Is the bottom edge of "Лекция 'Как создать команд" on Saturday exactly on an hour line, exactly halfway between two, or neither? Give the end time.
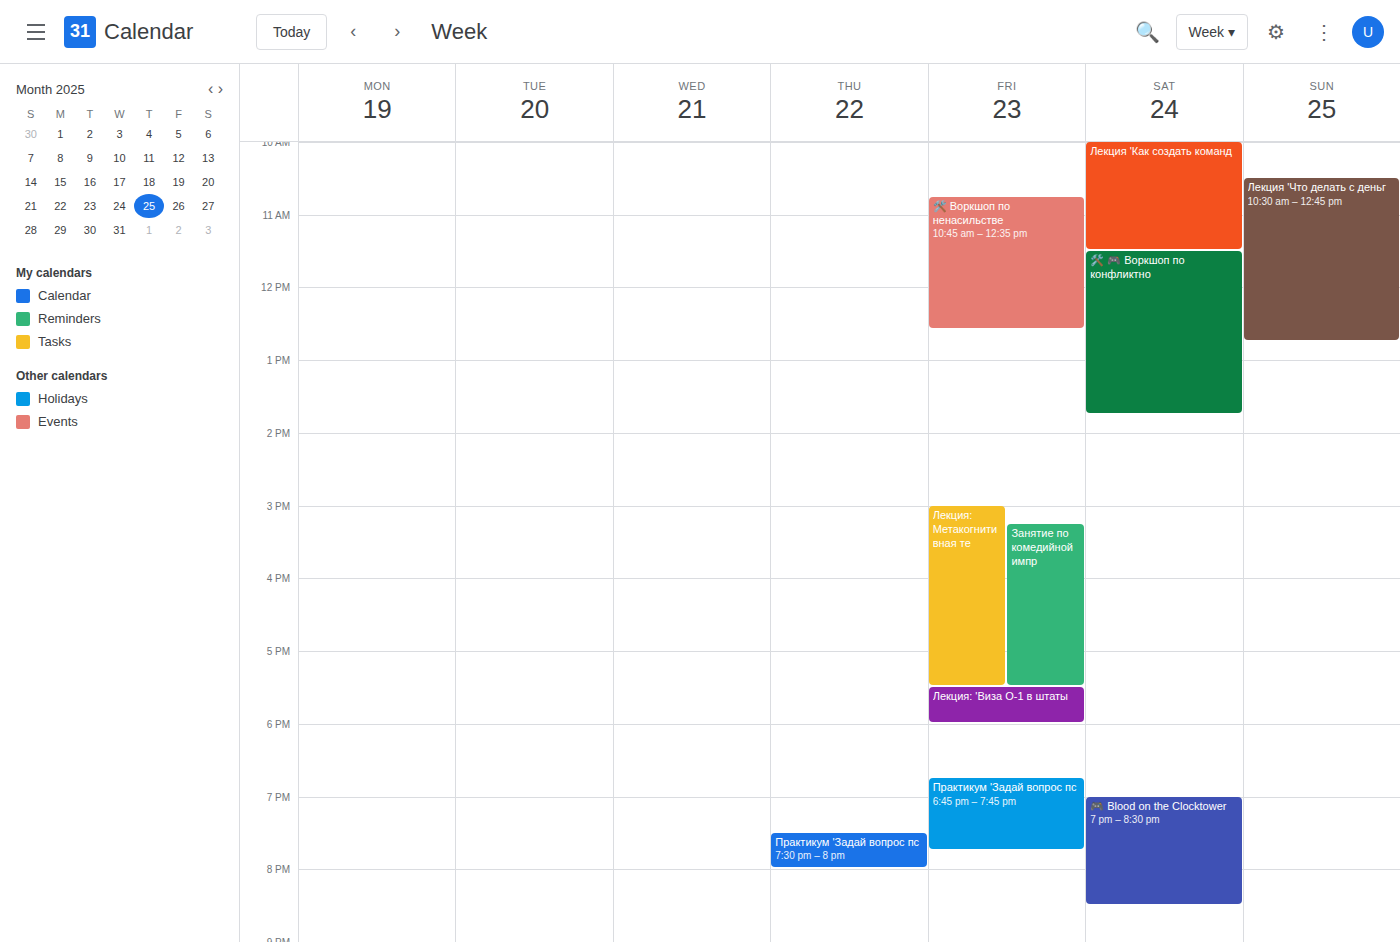
11:30 AM -- halfway between the 11 AM and 12 PM lines.